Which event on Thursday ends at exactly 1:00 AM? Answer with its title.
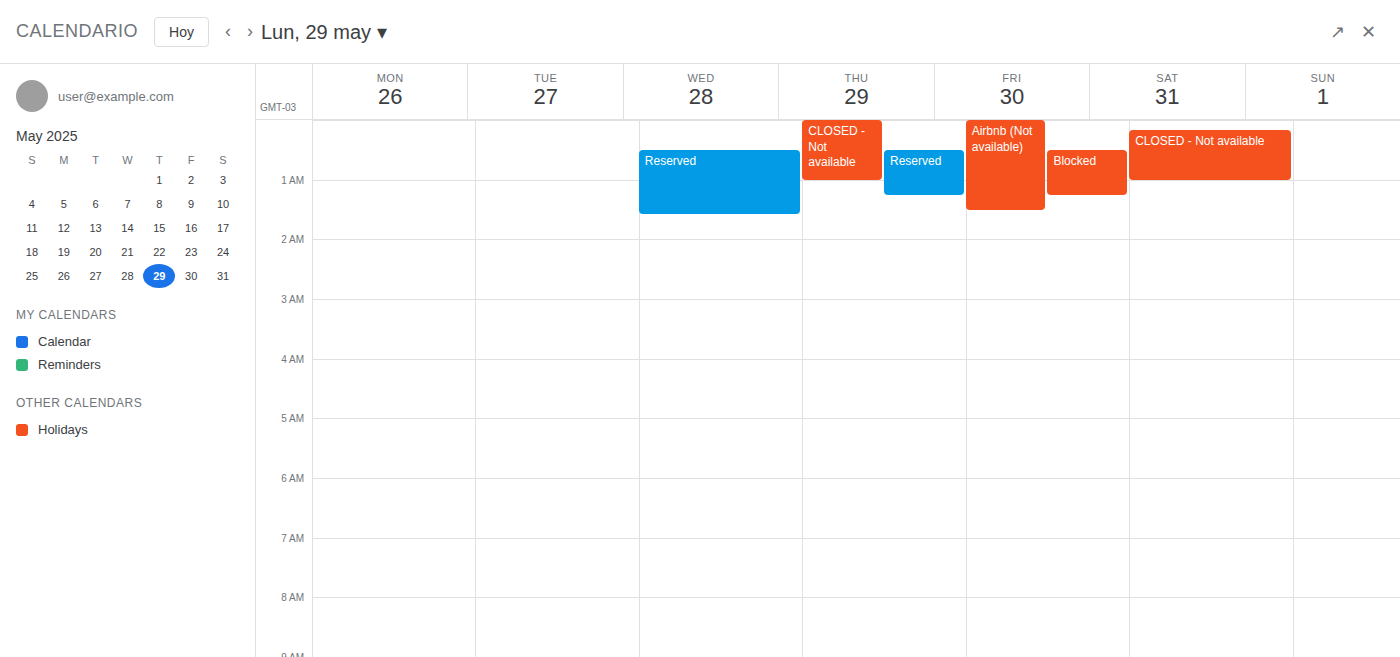
"CLOSED - Not available"